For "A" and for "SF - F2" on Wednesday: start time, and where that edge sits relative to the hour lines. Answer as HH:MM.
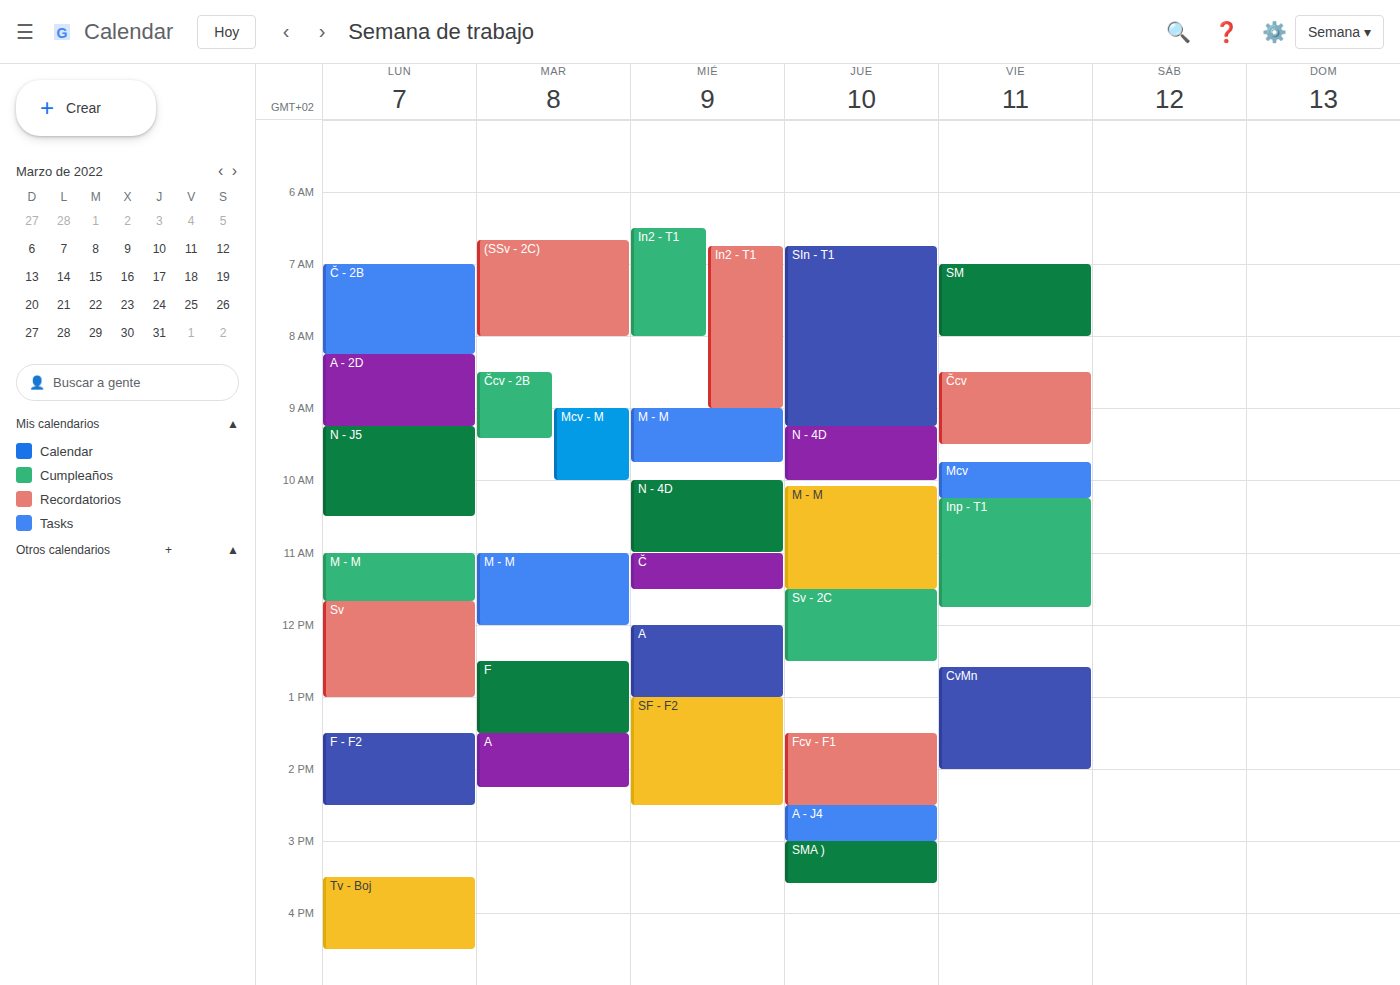
"A": 12:00, exactly on the 12:00 line. "SF - F2": 13:00, exactly on the 13:00 line.